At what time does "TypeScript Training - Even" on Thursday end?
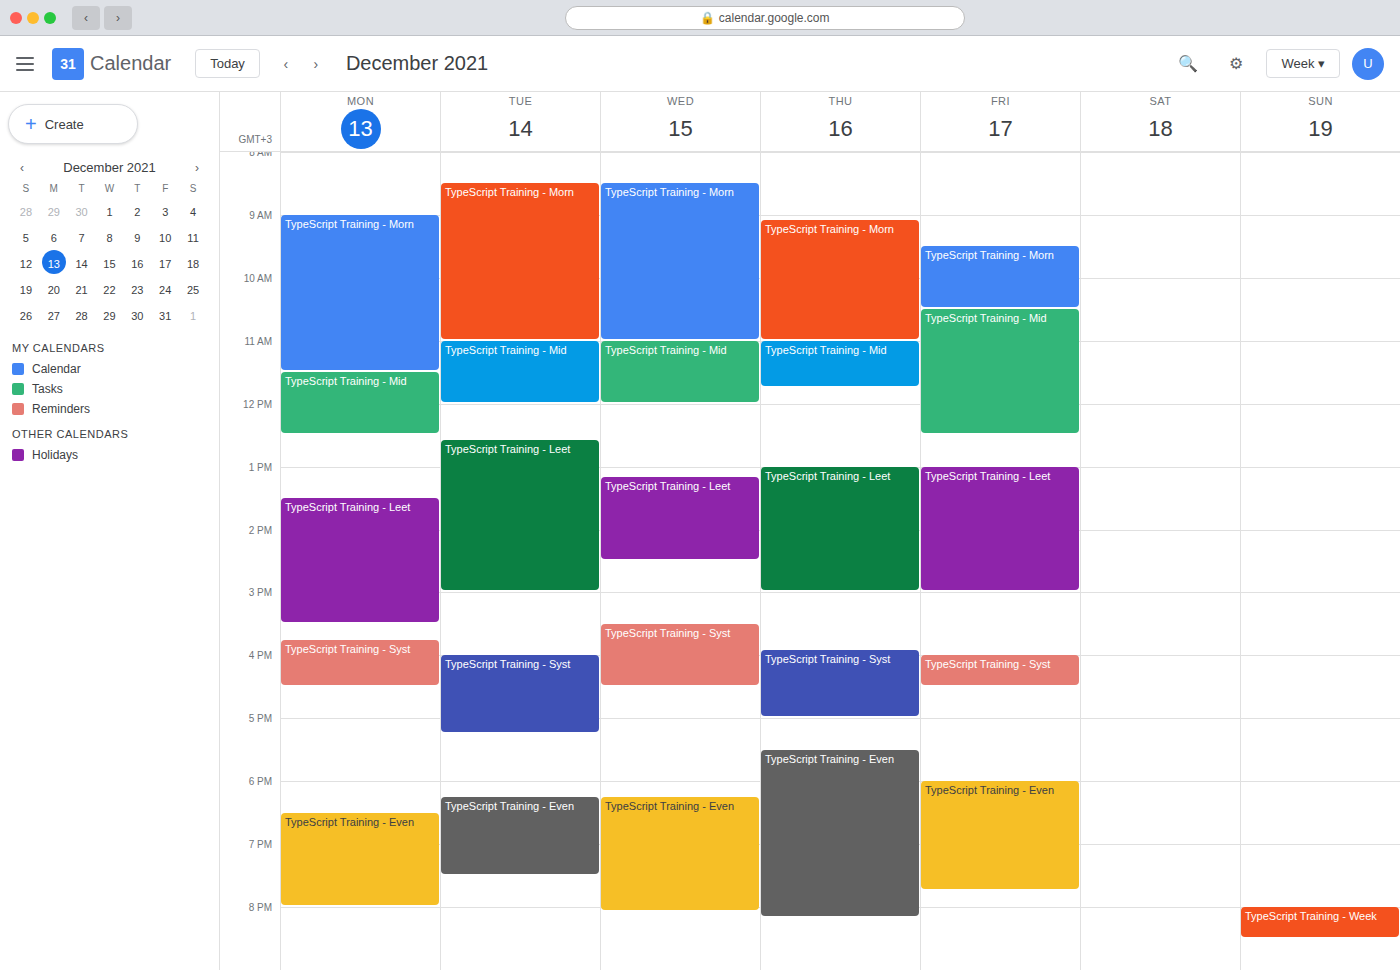
8:10 PM